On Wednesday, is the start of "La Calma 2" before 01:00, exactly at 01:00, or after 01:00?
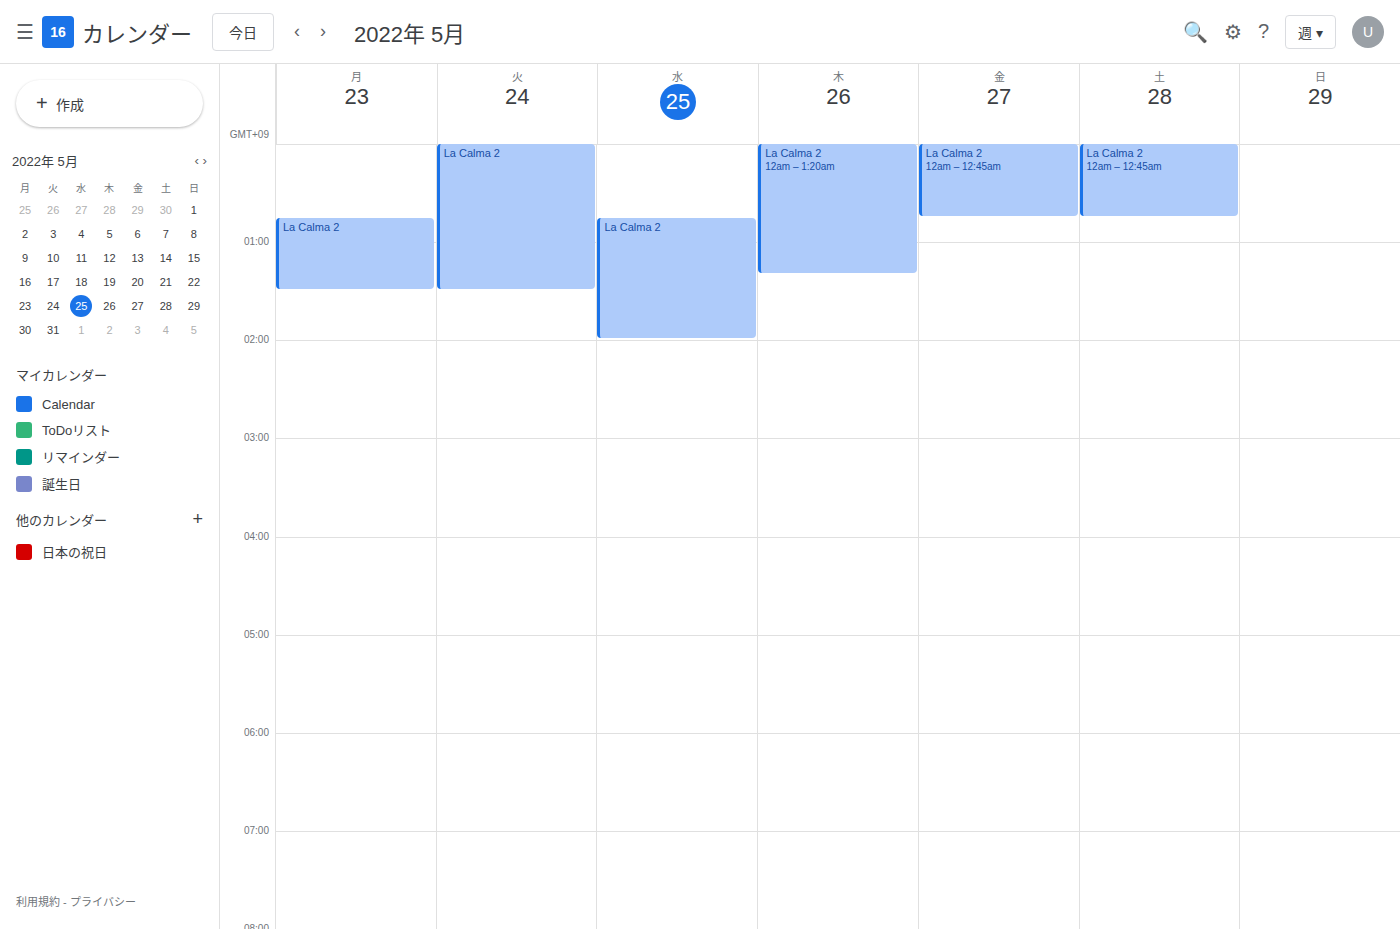
00:45 -- before 01:00, 15 minutes above the 01:00 line.